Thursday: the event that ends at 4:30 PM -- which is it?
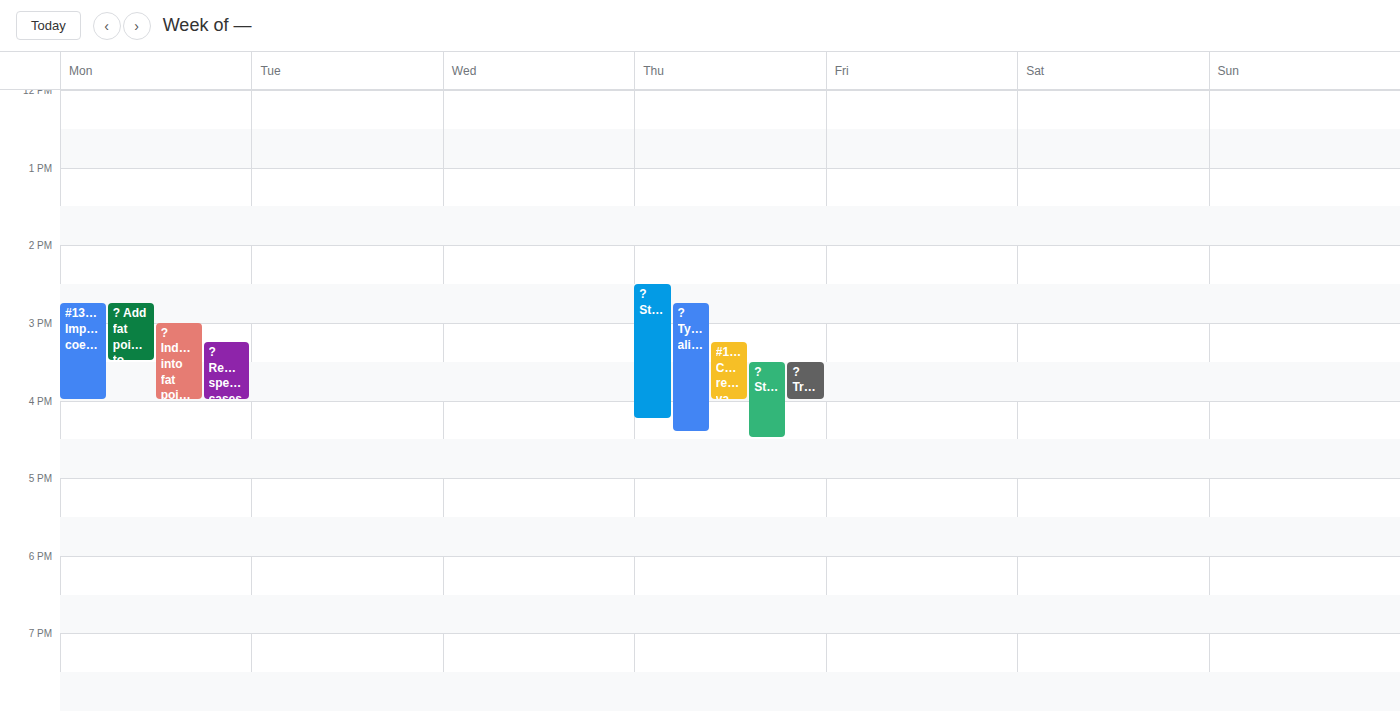
"? Structs"